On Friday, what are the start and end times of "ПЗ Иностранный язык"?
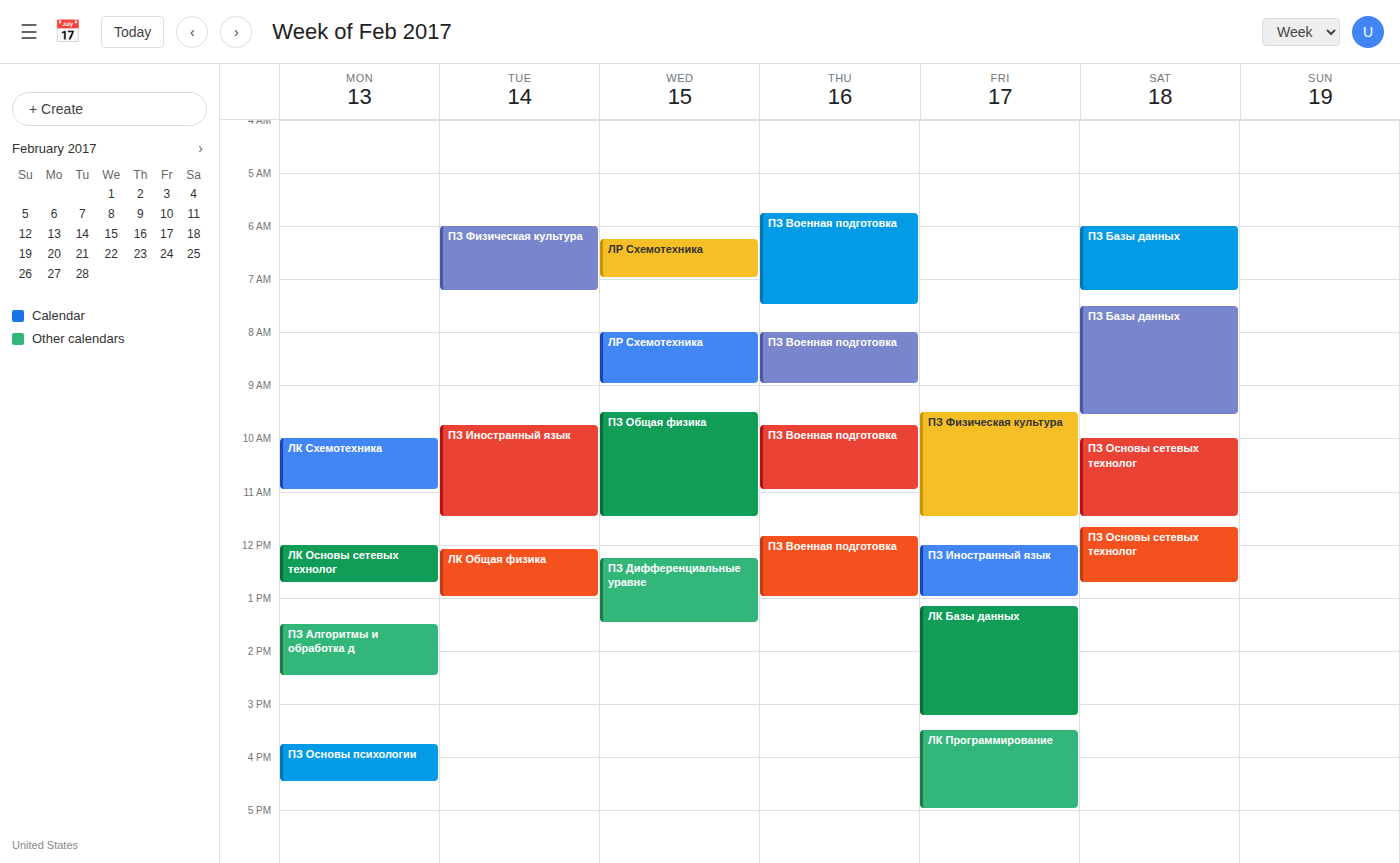
12:00 PM to 1:00 PM